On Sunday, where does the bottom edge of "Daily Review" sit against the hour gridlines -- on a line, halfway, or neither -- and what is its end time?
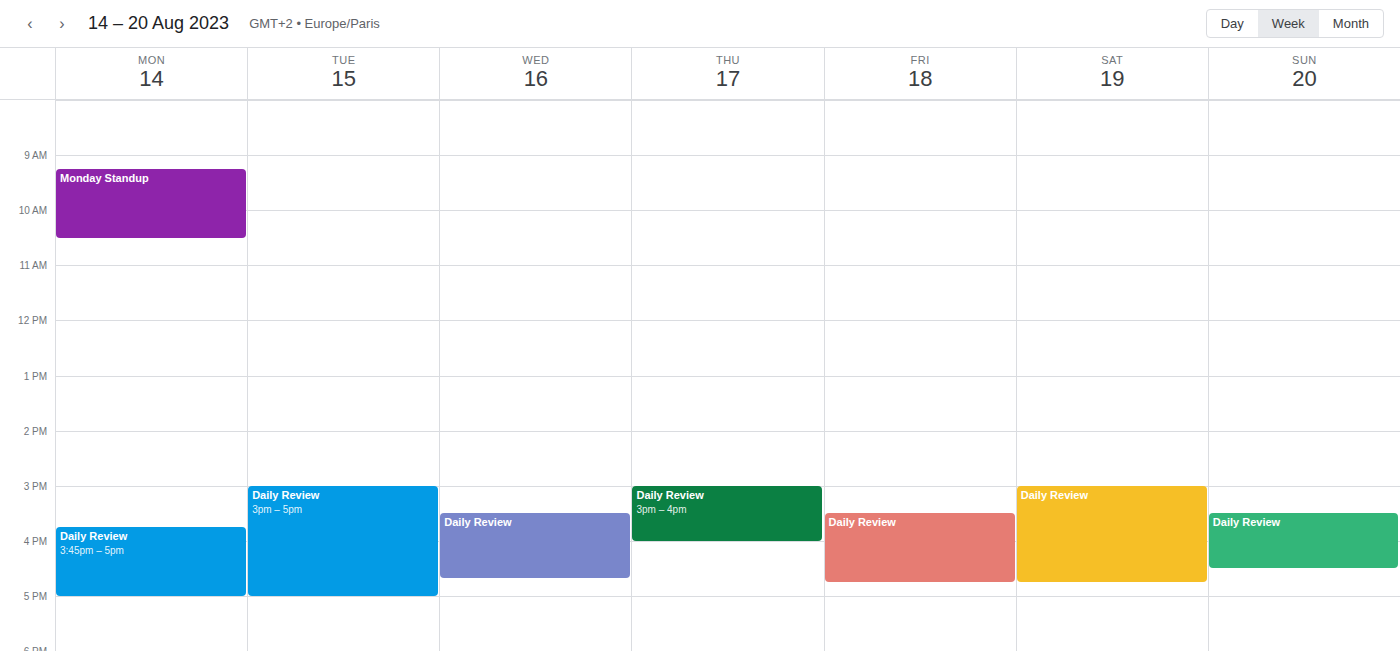
4:30 PM -- halfway between the 4 PM and 5 PM lines.